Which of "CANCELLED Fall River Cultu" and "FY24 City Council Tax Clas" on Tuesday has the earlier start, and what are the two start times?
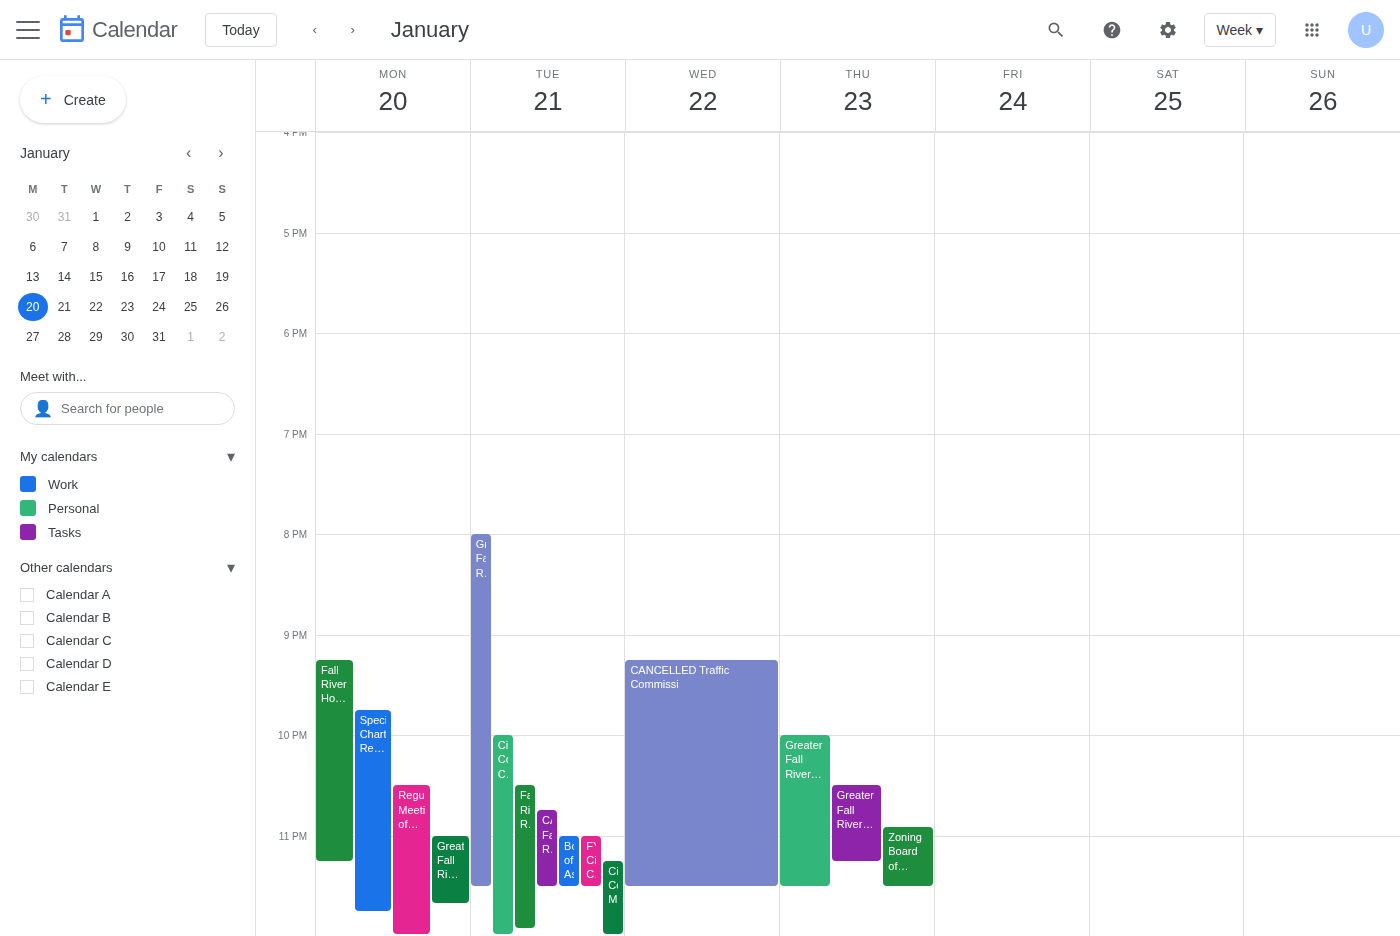
"CANCELLED Fall River Cultu" 10:45 PM; "FY24 City Council Tax Clas" 11:00 PM.